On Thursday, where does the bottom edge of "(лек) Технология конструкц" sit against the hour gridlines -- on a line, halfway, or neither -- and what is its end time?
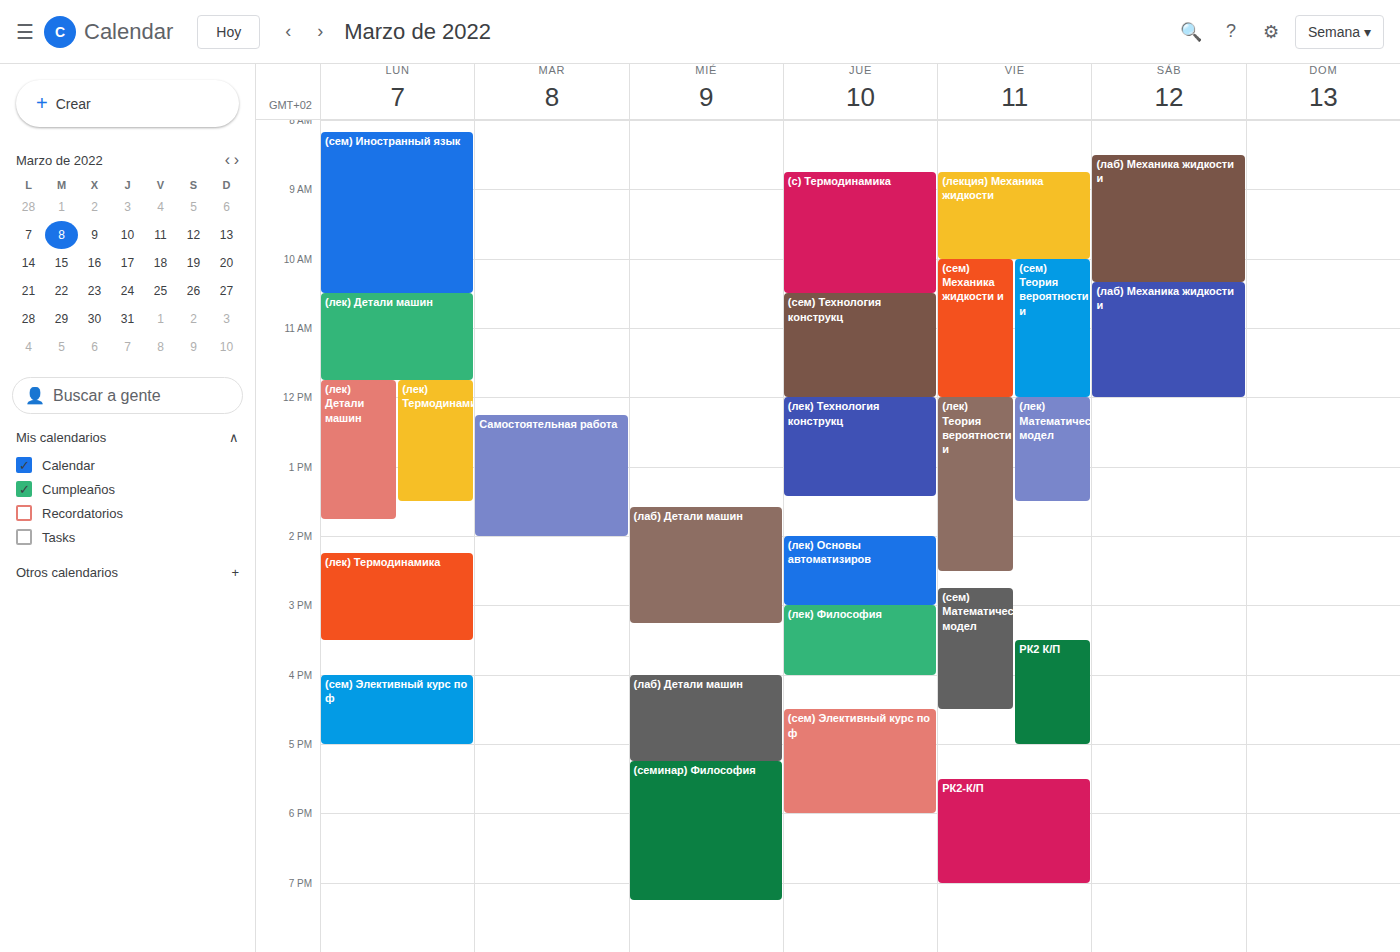
1:25 PM -- neither: 25 minutes below the 1 PM line and 35 minutes above the 2 PM line.